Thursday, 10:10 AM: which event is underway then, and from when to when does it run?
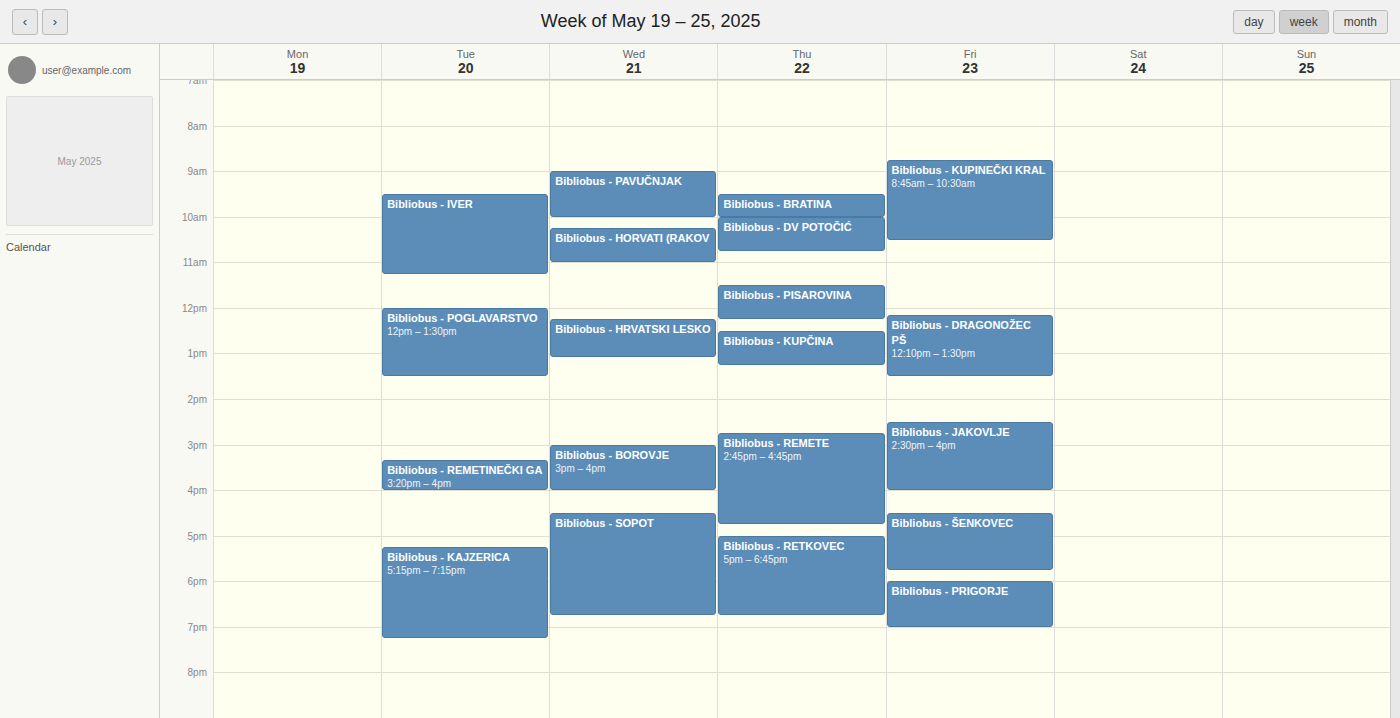
"Bibliobus - DV POTOČIĆ", 10:00 AM to 10:45 AM